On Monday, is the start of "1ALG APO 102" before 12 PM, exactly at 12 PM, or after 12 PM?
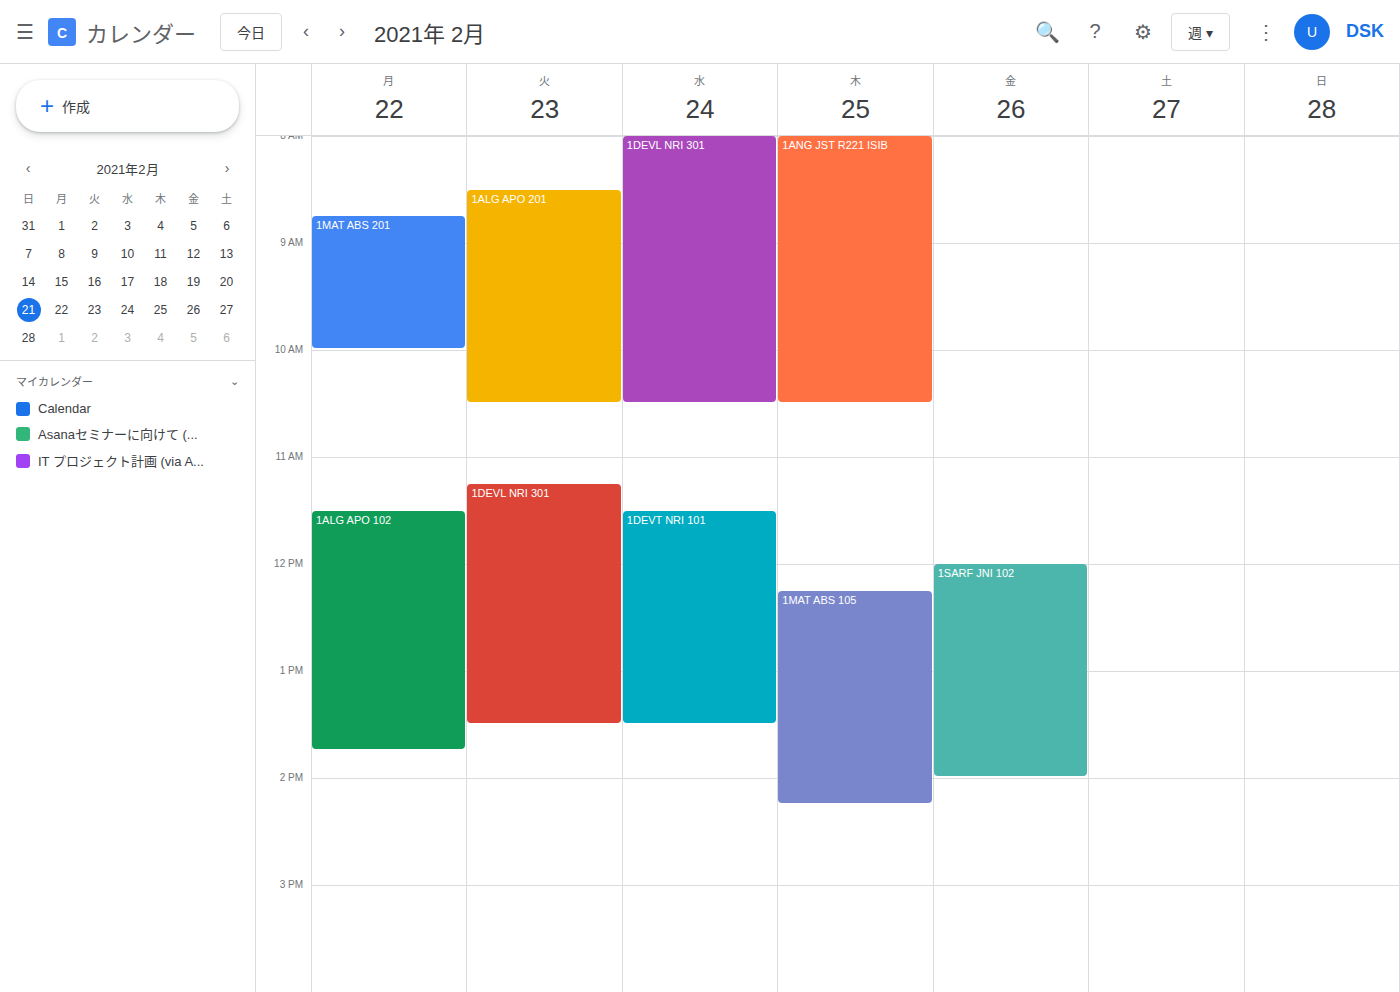
11:30 AM -- before 12 PM, 30 minutes above the 12 PM line.